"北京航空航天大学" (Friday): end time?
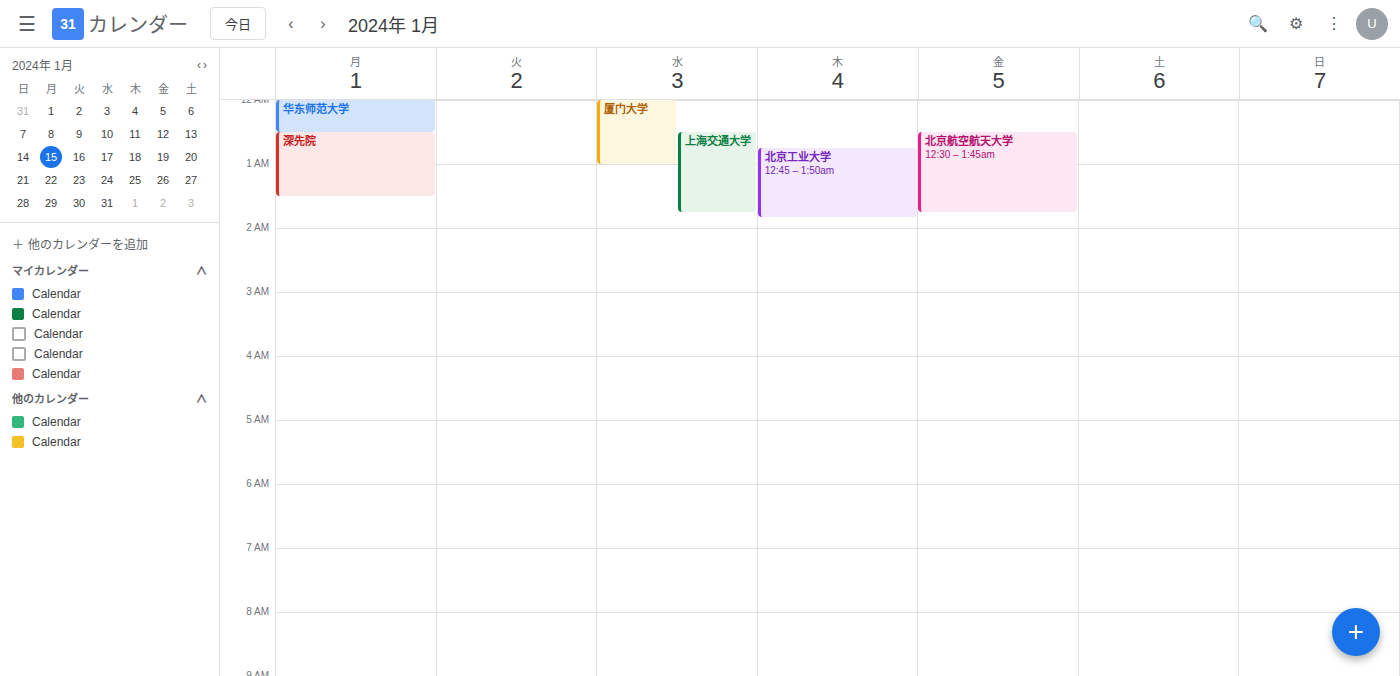
01:45